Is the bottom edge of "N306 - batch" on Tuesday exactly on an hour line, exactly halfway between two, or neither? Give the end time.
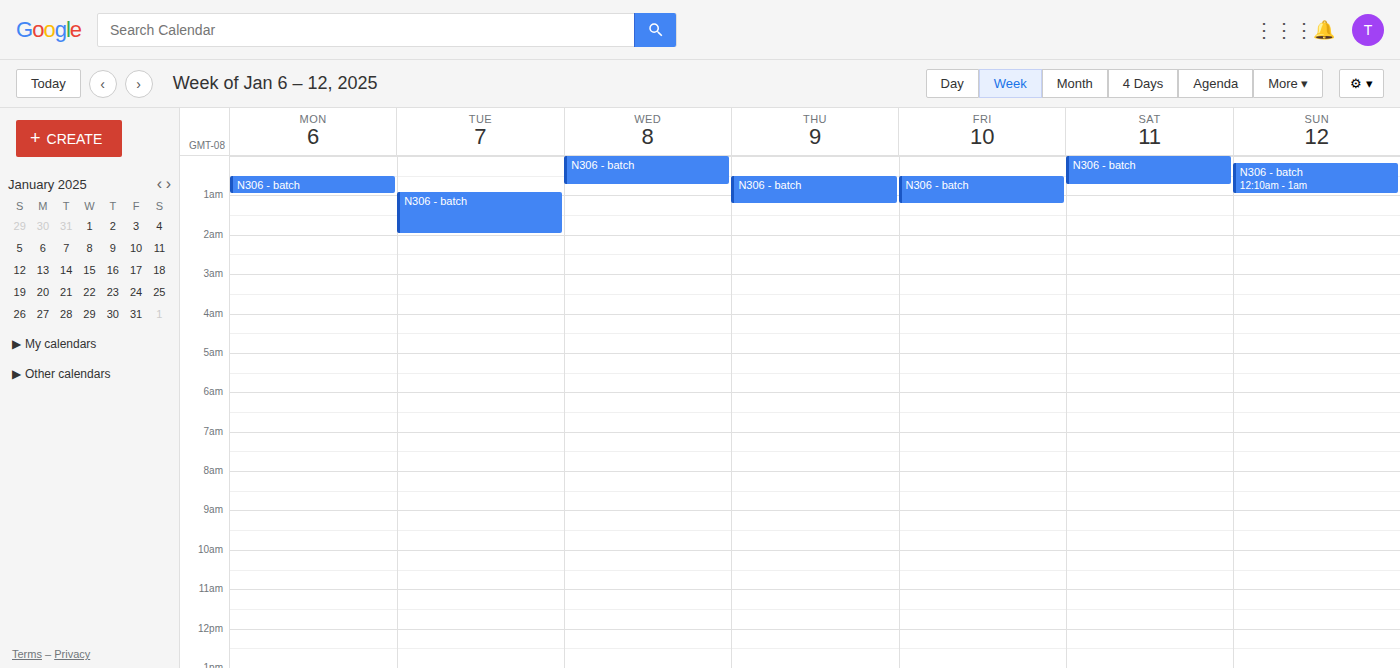
2:00 AM -- exactly on the 2 AM line.